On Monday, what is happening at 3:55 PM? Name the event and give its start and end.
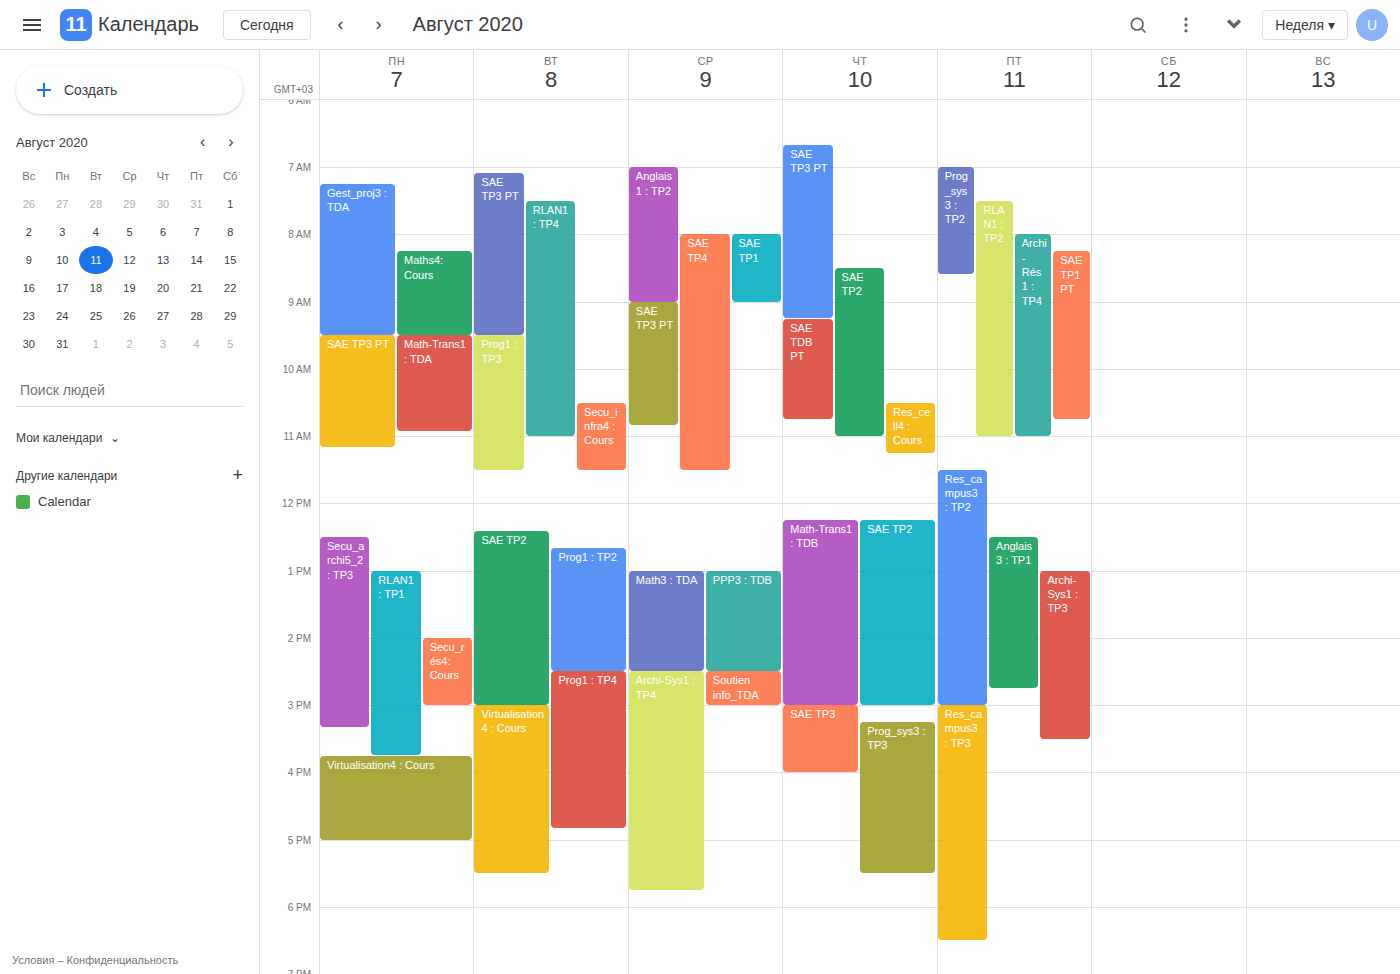
"Virtualisation4 : Cours", 3:45 PM to 5:00 PM